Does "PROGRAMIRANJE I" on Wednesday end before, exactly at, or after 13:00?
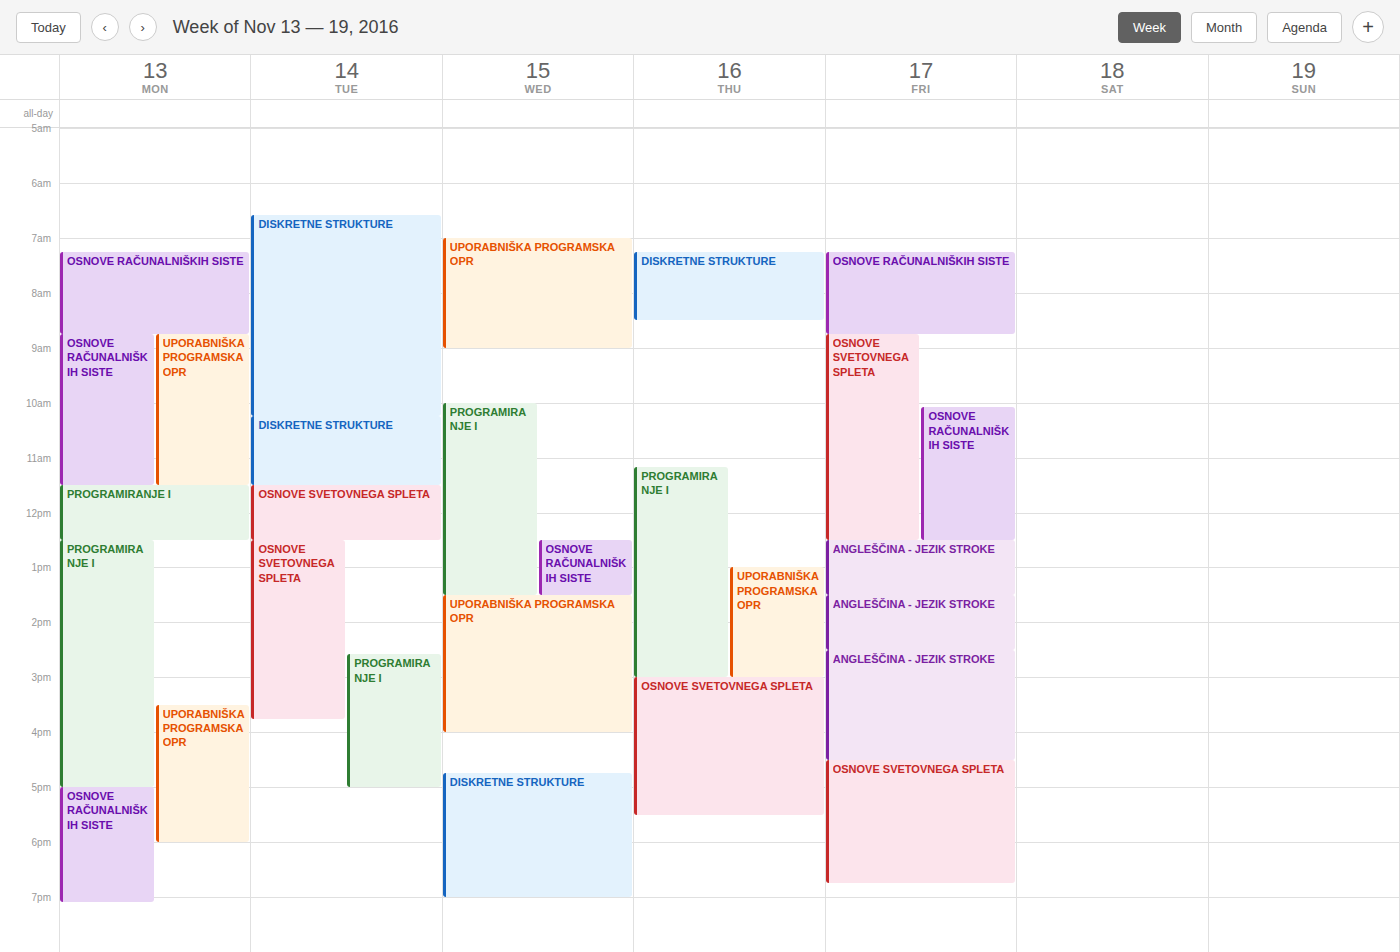
13:30 -- after 13:00, 30 minutes below the 13:00 line.